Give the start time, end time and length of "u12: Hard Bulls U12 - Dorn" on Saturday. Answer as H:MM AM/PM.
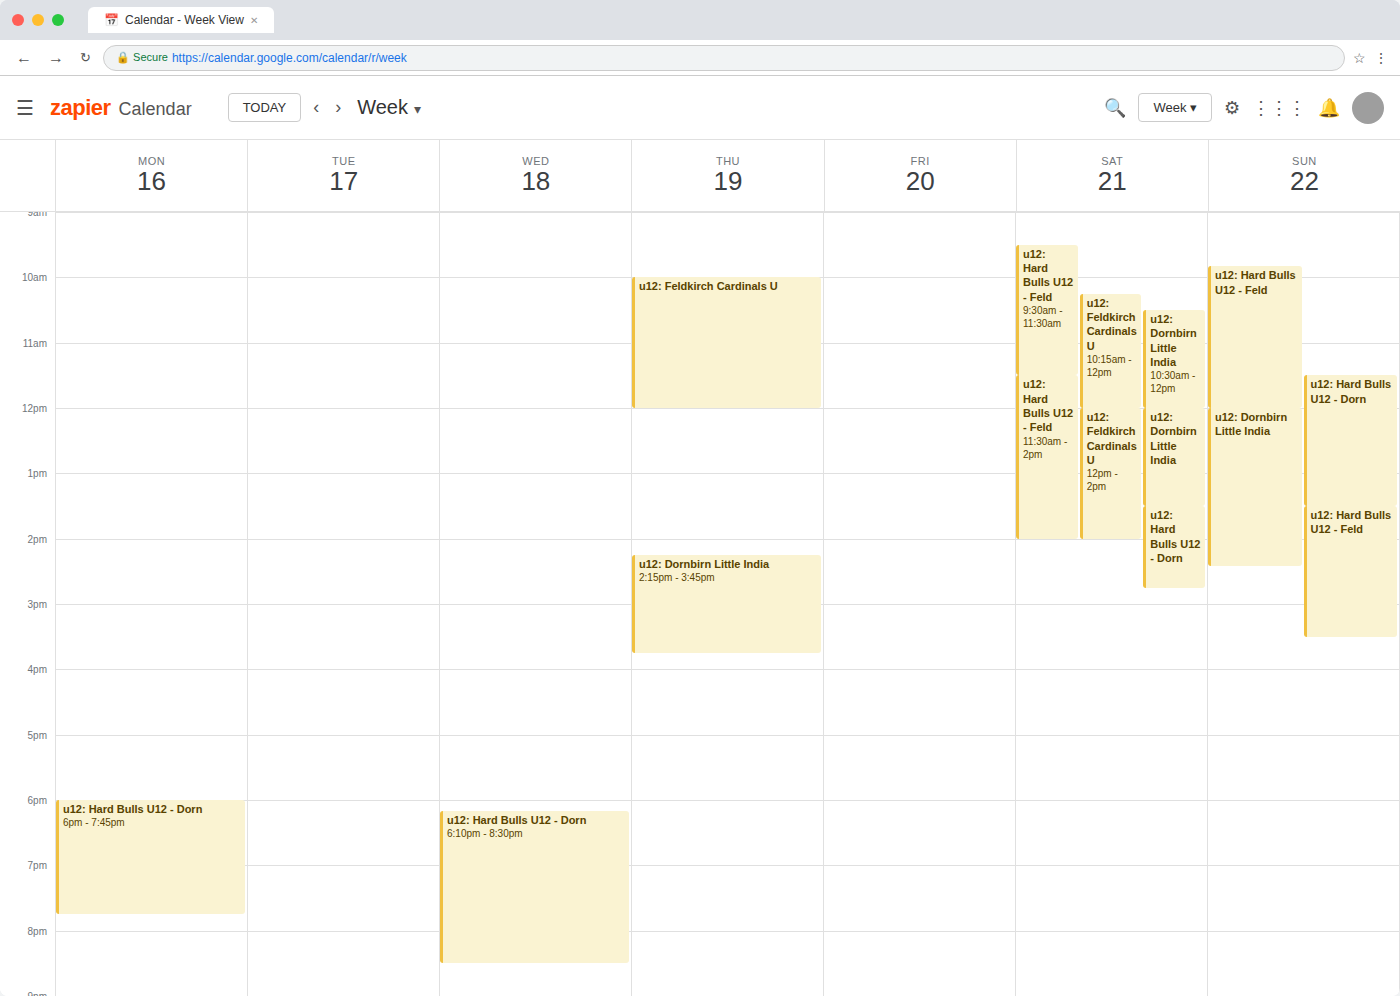
1:30 PM to 2:45 PM, 1 hour 15 minutes